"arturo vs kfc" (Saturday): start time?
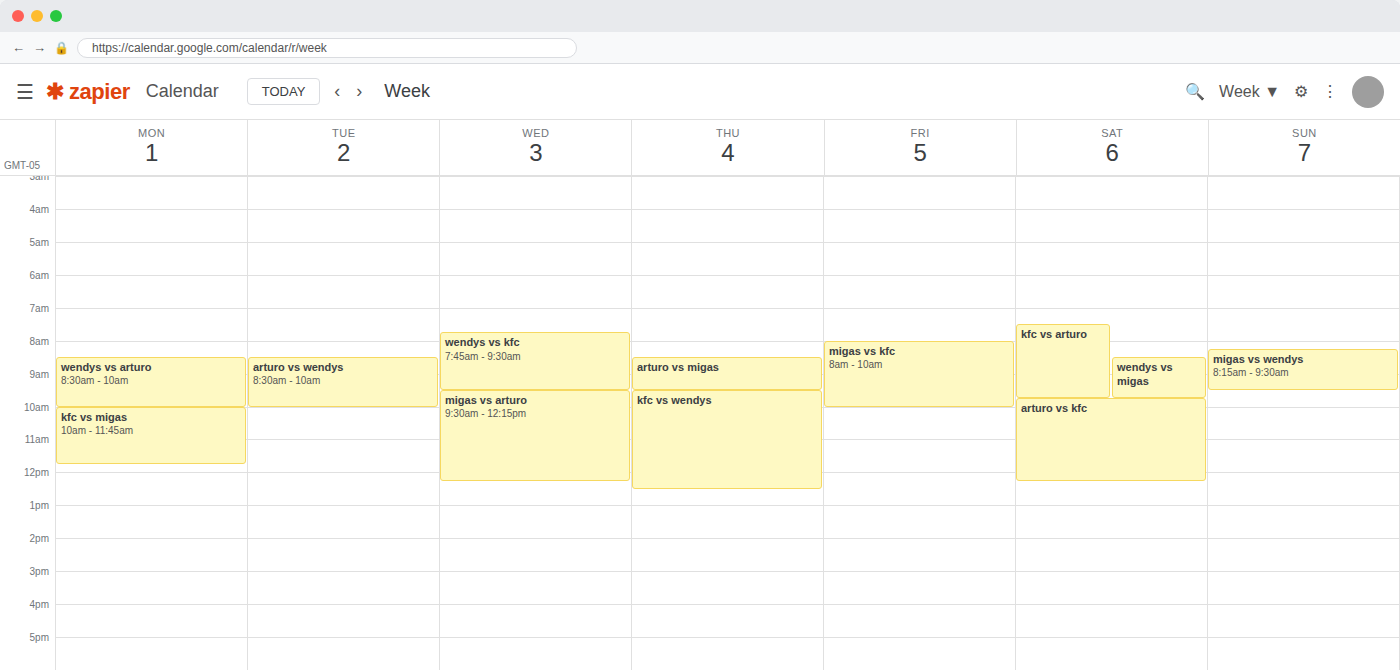
9:45 AM